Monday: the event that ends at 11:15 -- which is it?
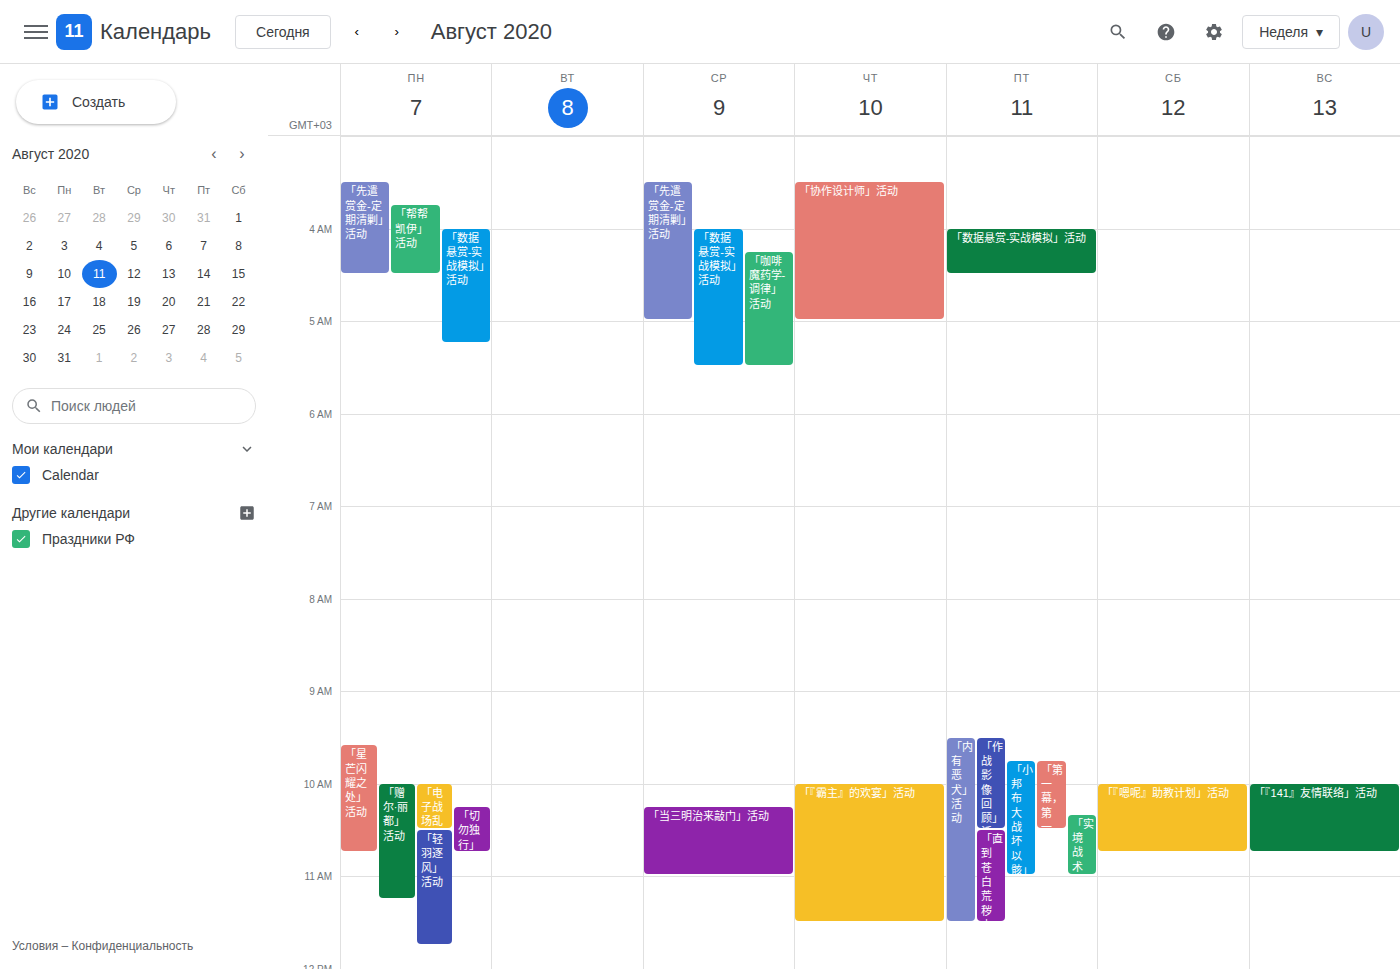
"「赠尔·丽都」活动"